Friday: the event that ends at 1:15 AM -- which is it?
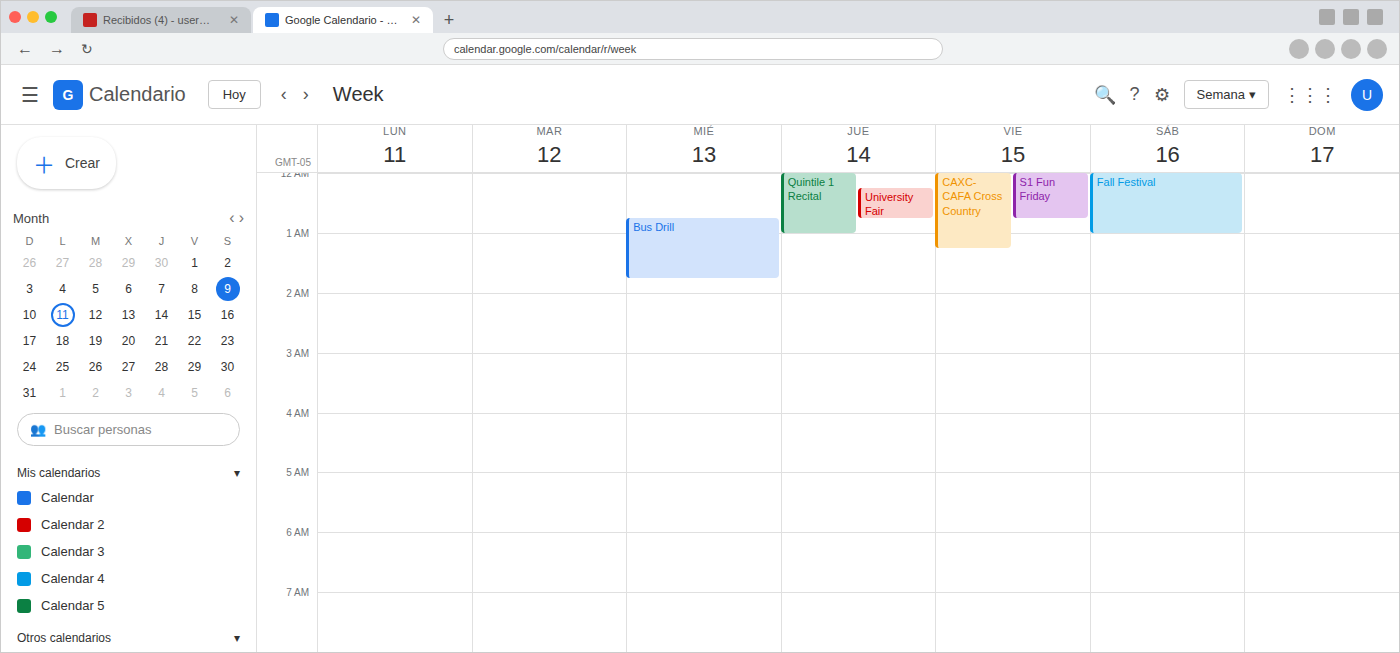
"CAXC- CAFA Cross Country"